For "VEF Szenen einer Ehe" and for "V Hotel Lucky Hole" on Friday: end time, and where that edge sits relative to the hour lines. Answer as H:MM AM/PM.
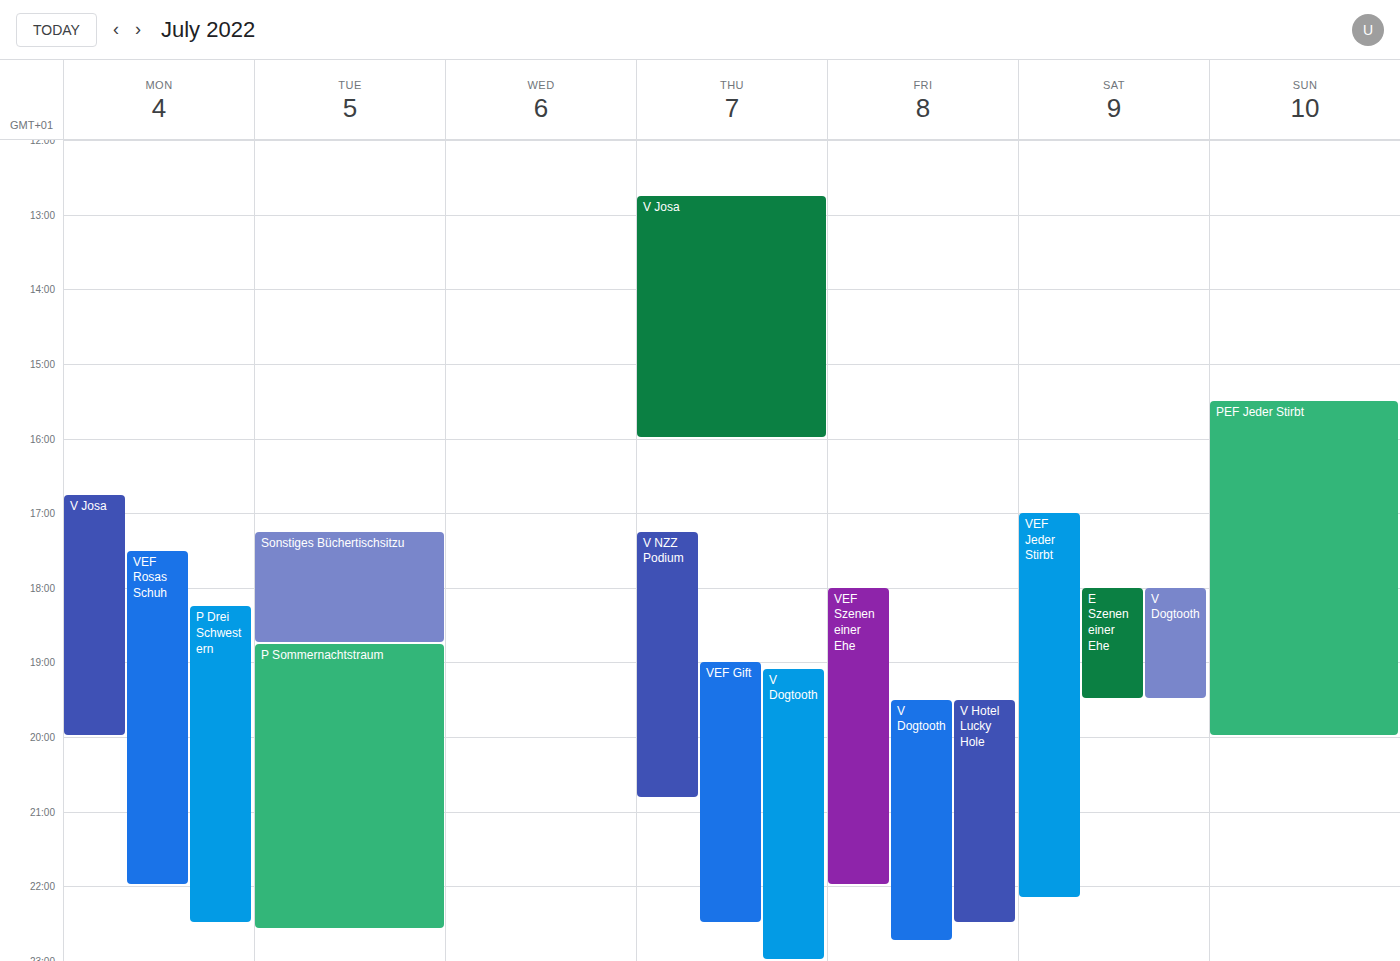
"VEF Szenen einer Ehe": 10:00 PM, exactly on the 10 PM line. "V Hotel Lucky Hole": 10:30 PM, halfway between the 10 PM and 11 PM lines.